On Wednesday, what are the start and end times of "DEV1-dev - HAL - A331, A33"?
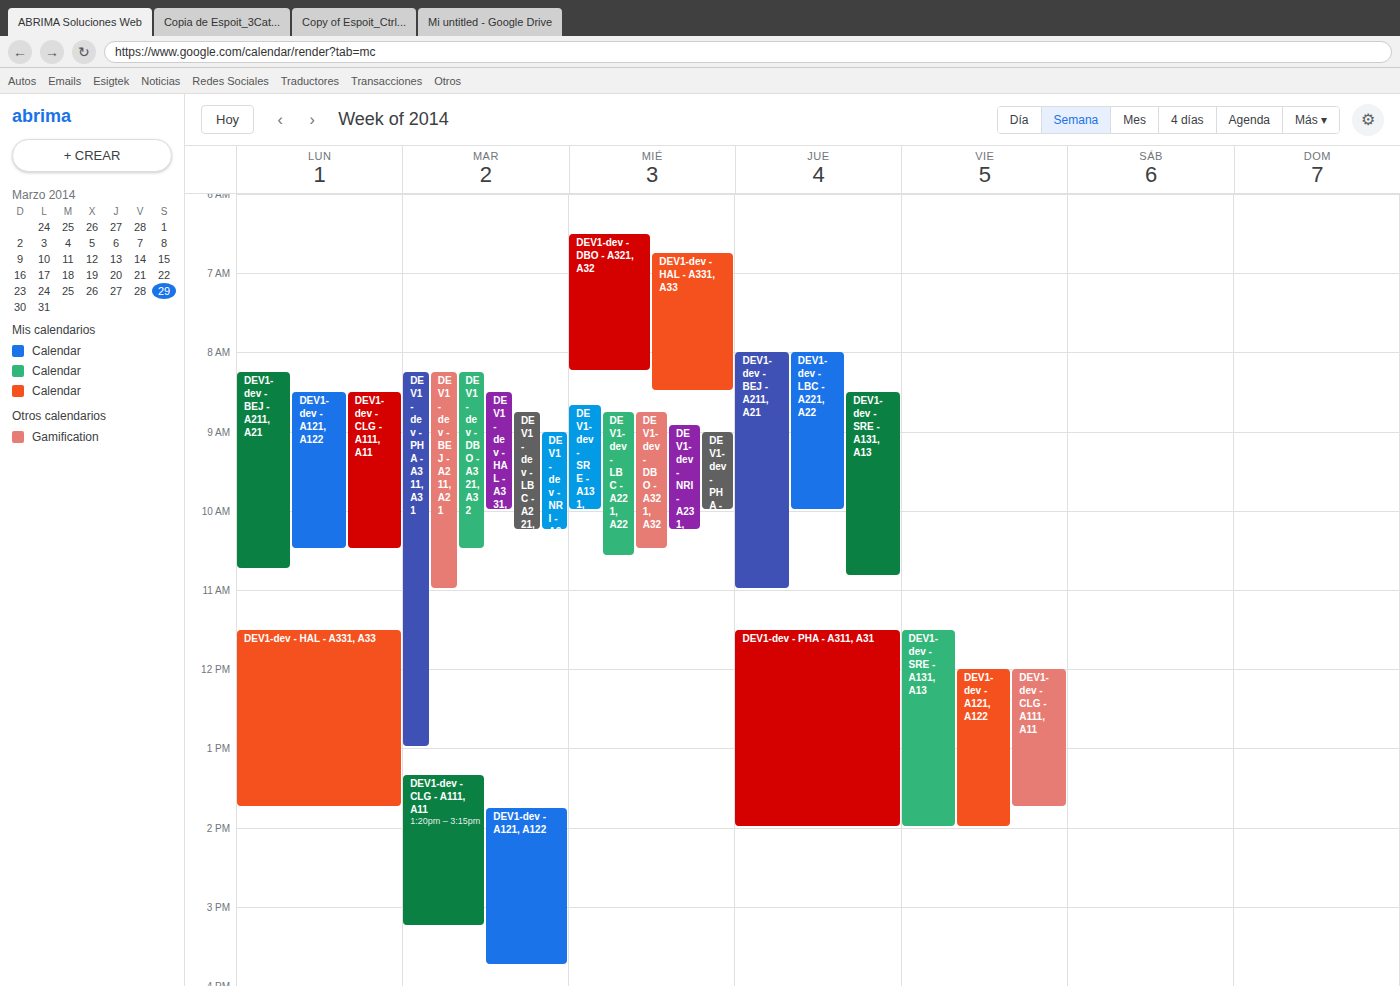
6:45 AM to 8:30 AM